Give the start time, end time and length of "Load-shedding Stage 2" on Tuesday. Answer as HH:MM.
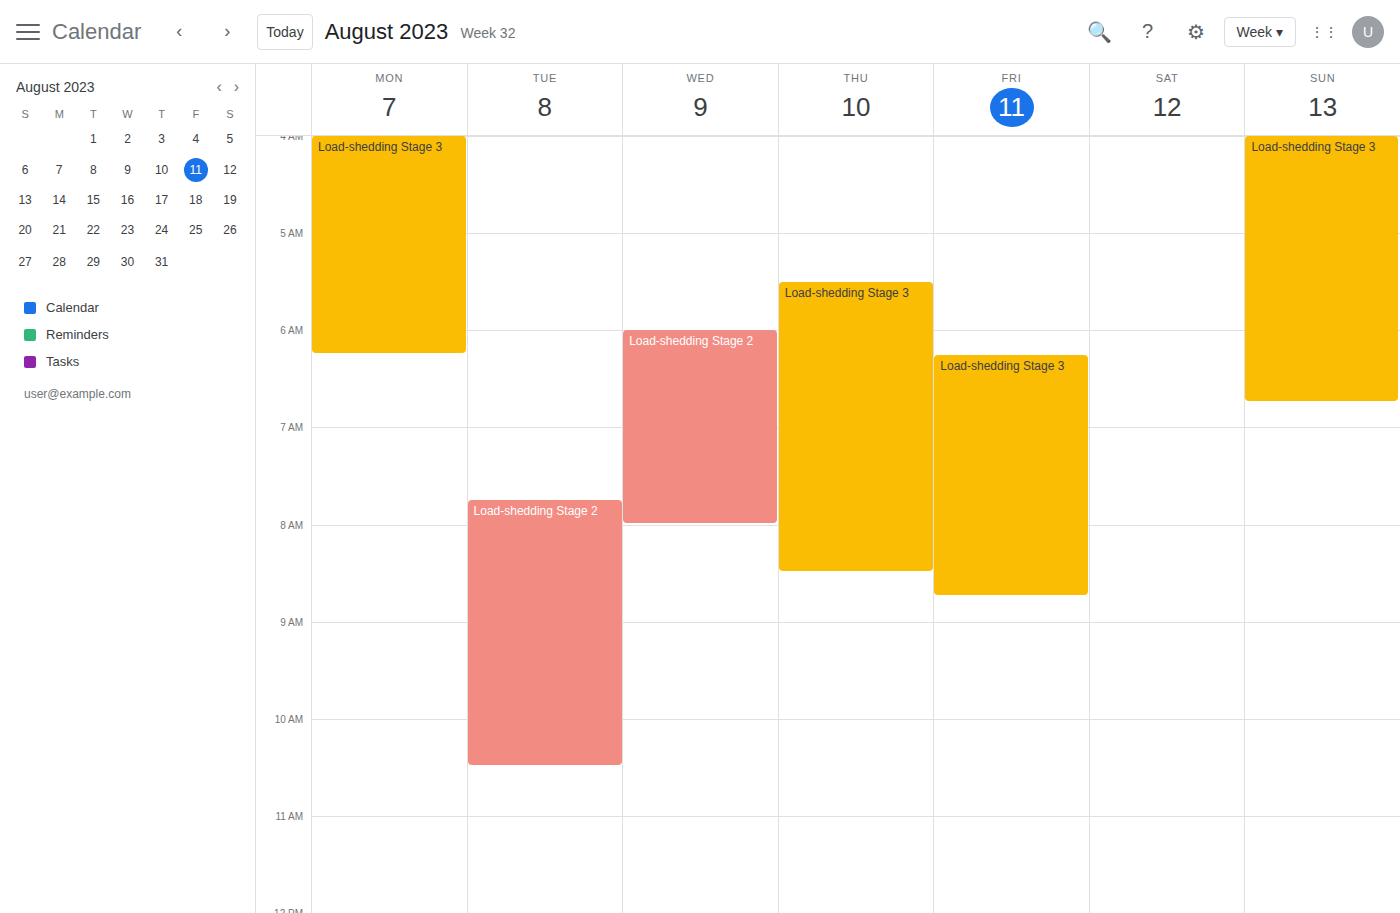
07:45 to 10:30, 2 hours 45 minutes